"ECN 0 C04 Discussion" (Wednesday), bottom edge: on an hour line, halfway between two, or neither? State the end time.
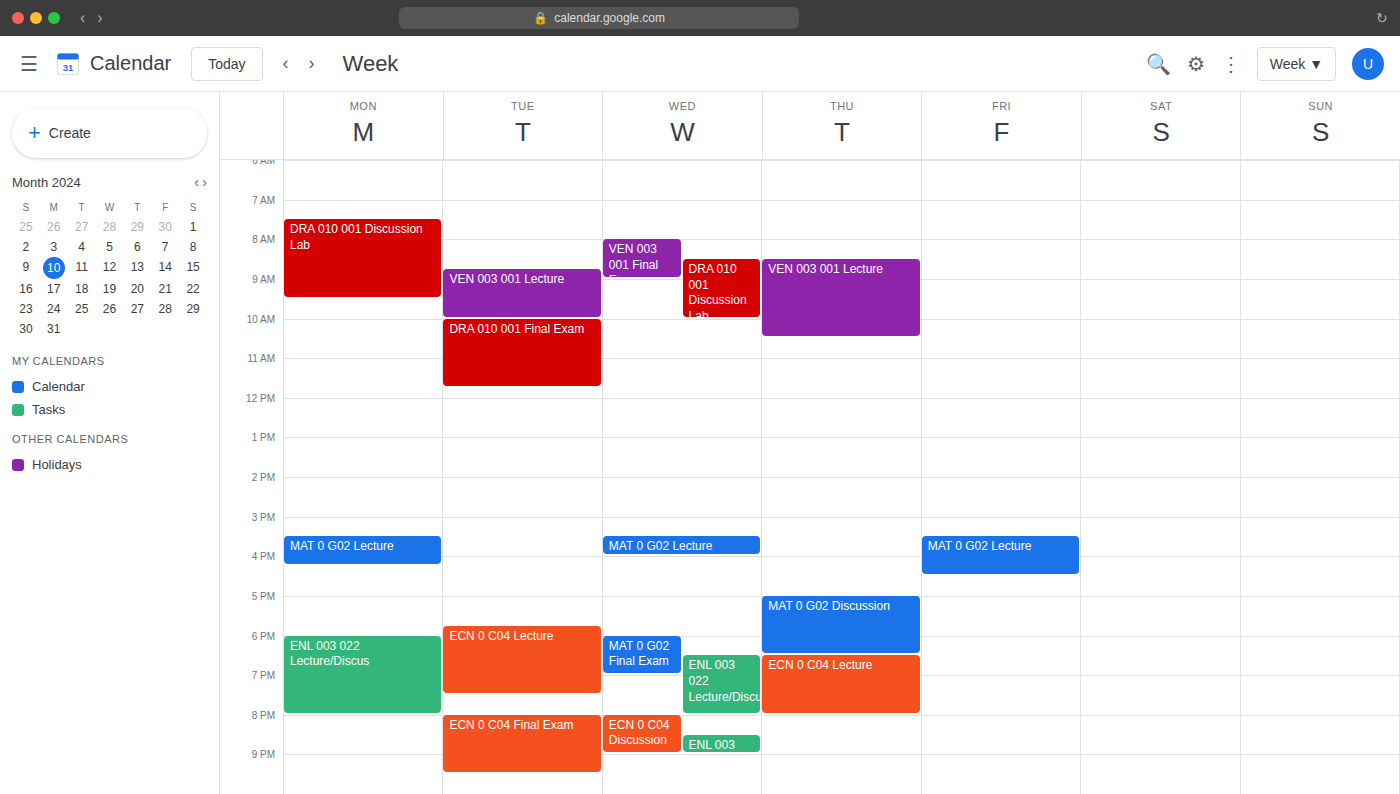
9:00 PM -- exactly on the 9 PM line.